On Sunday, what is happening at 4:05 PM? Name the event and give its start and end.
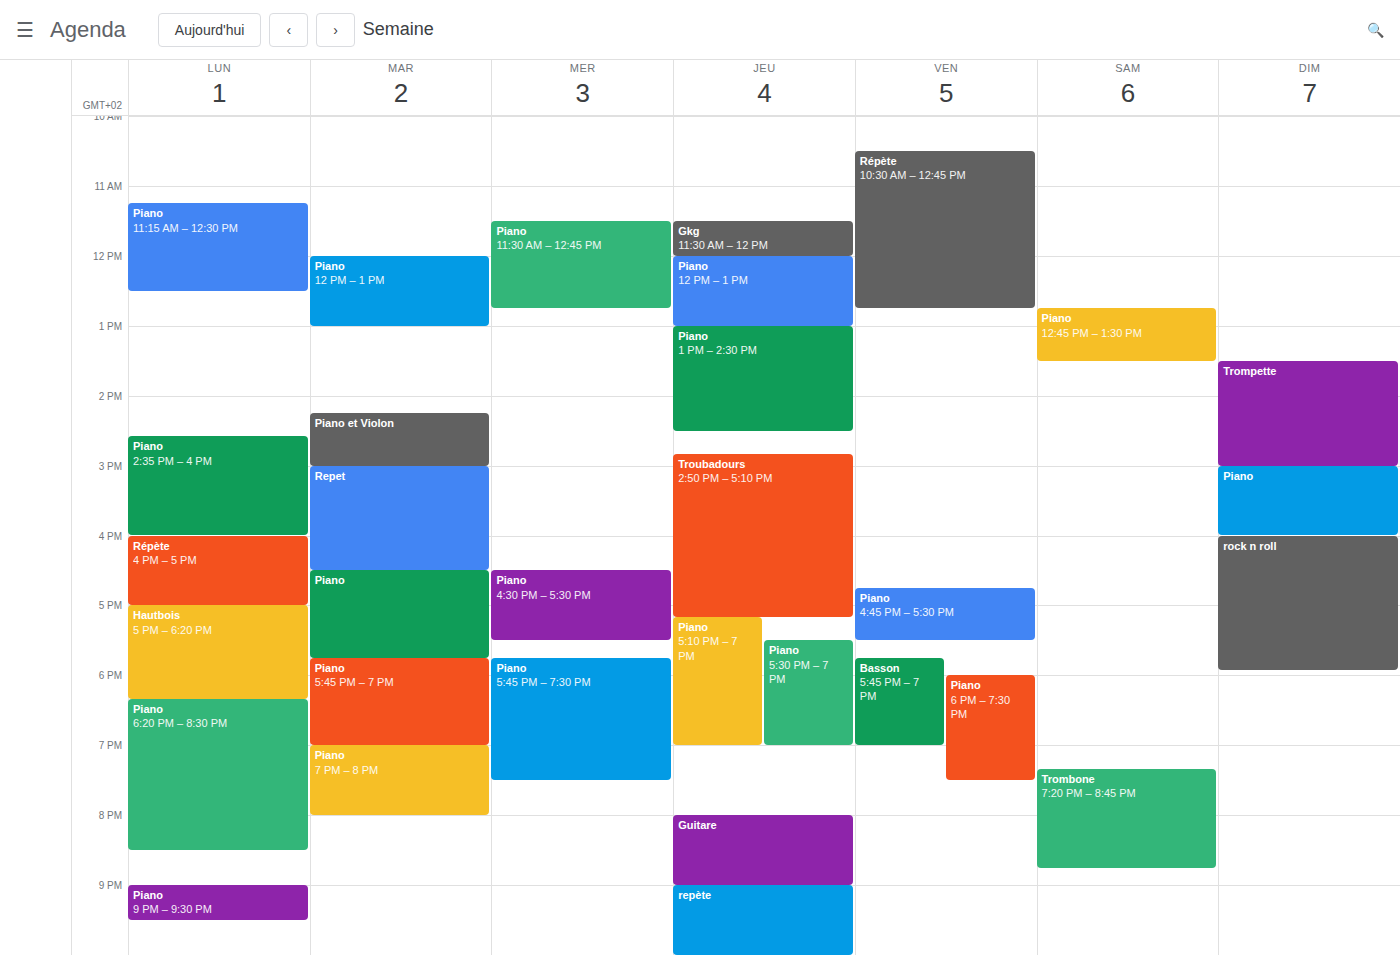
"rock n roll", 4:00 PM to 5:55 PM